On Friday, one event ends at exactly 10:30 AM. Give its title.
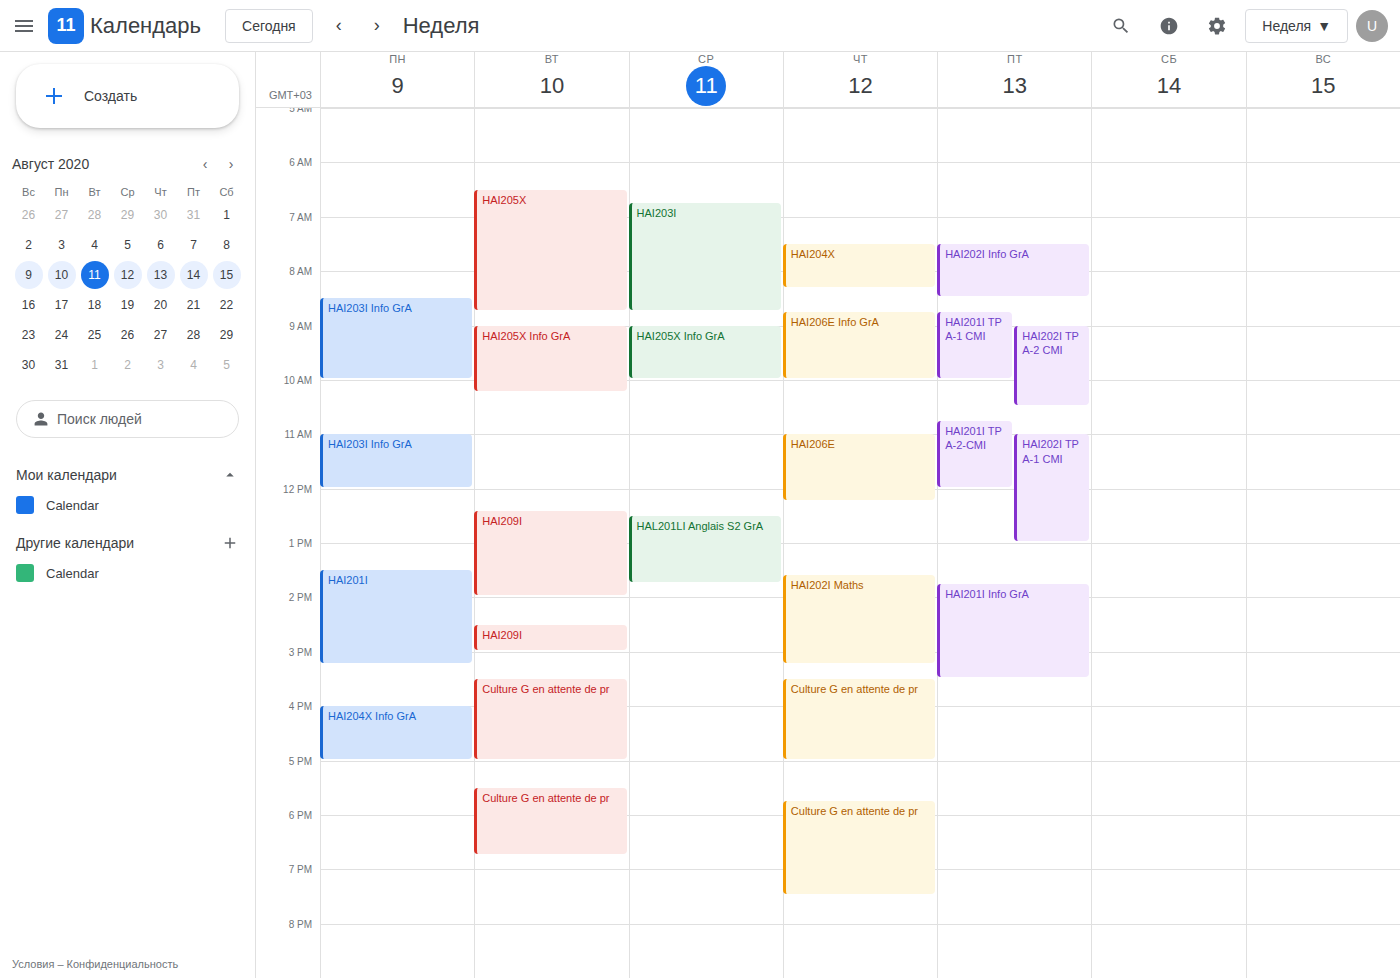
"HAI202I TP A-2 CMI"